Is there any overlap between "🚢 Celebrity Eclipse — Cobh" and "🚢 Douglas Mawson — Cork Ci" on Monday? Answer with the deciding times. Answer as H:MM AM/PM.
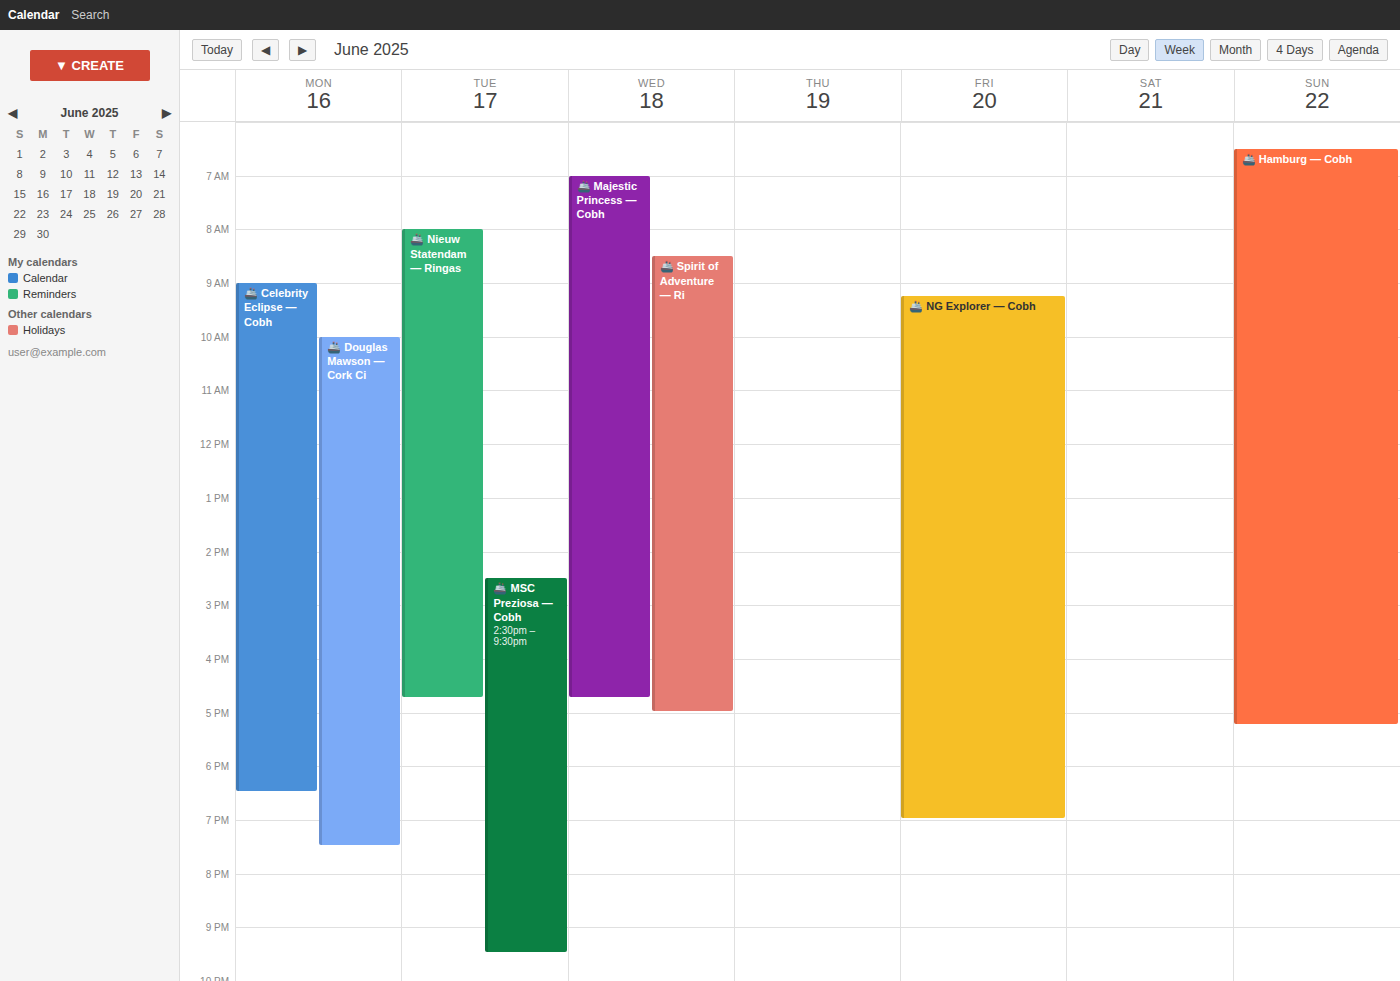
"🚢 Douglas Mawson — Cork Ci" starts at 10:00 AM, before "🚢 Celebrity Eclipse — Cobh" ends at 6:30 PM -- they overlap.